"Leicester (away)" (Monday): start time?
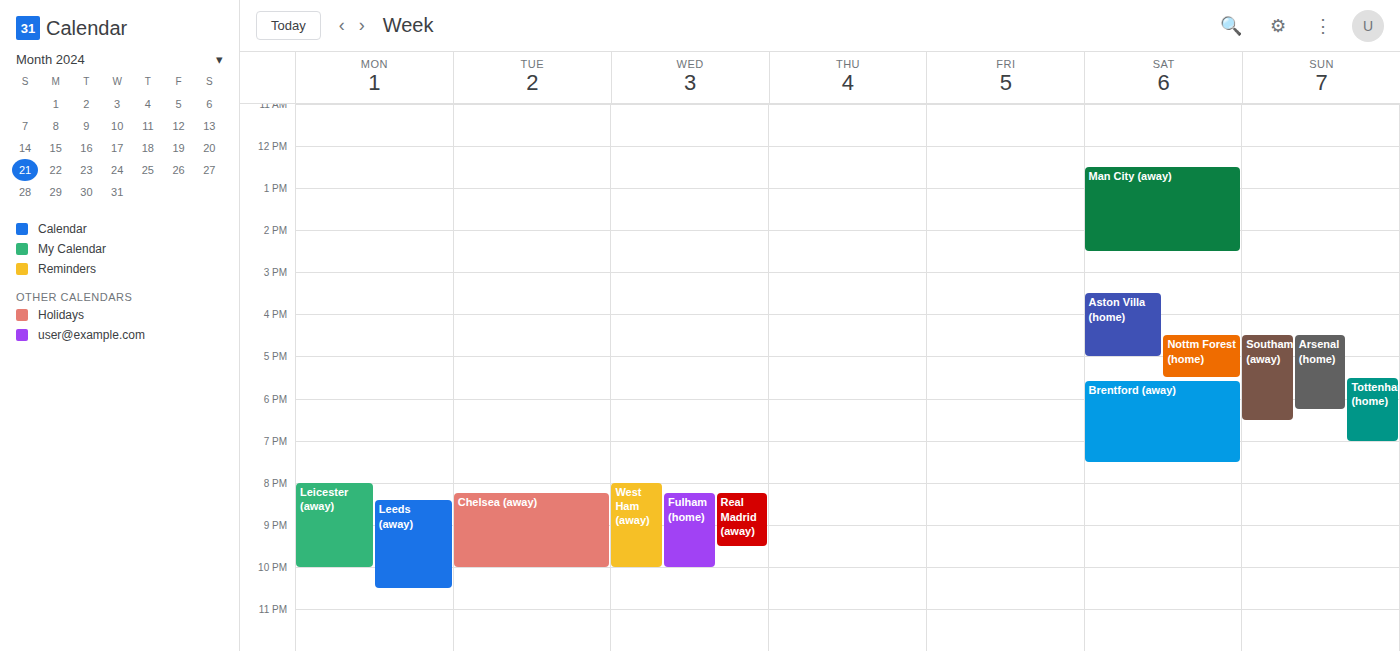
20:00